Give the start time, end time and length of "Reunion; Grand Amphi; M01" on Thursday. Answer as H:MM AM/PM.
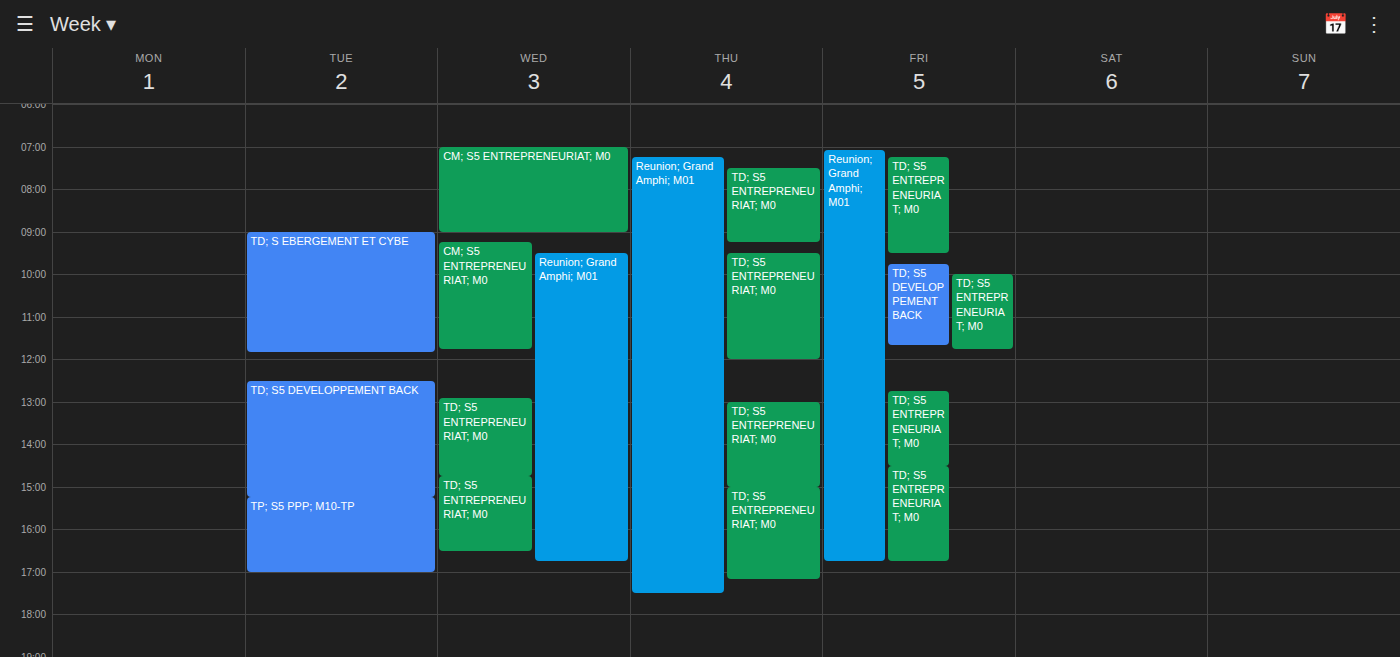
7:15 AM to 5:30 PM, 10 hours 15 minutes